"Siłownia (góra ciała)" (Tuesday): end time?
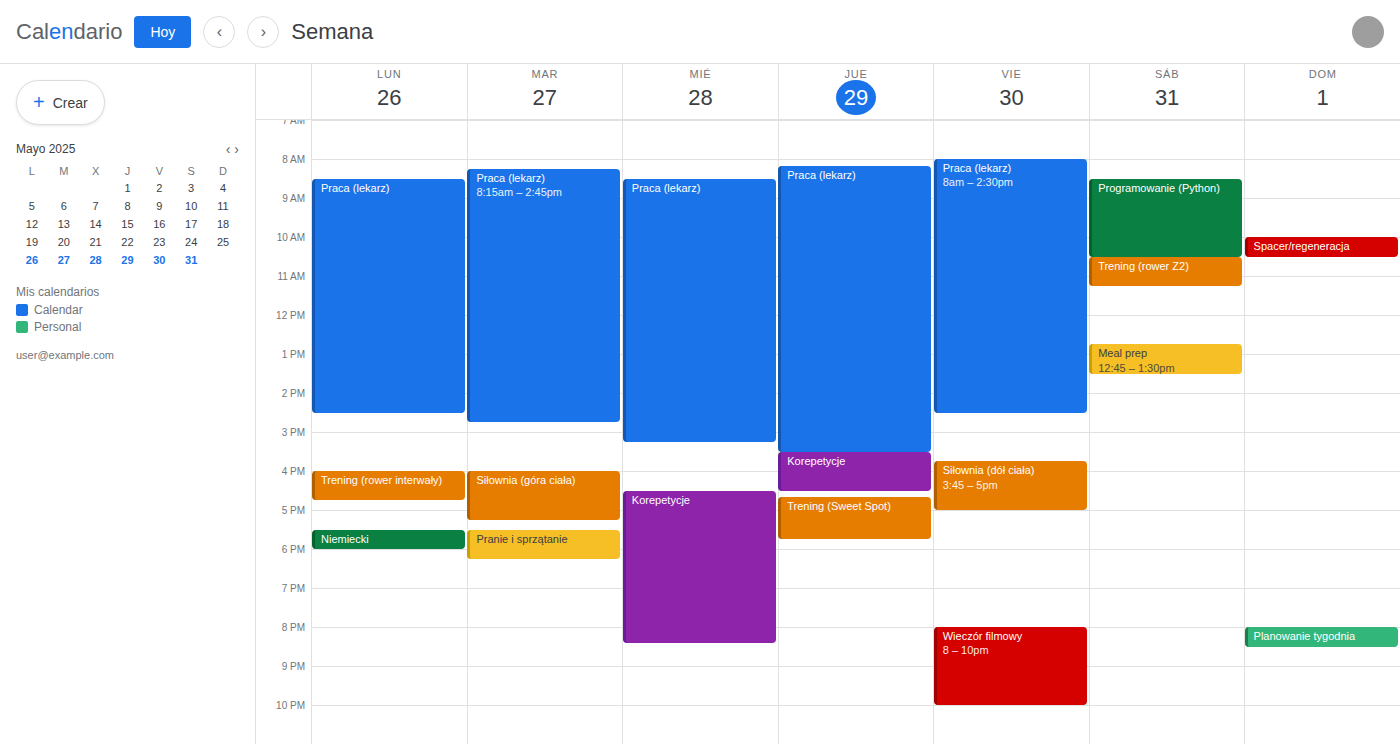
5:15 PM